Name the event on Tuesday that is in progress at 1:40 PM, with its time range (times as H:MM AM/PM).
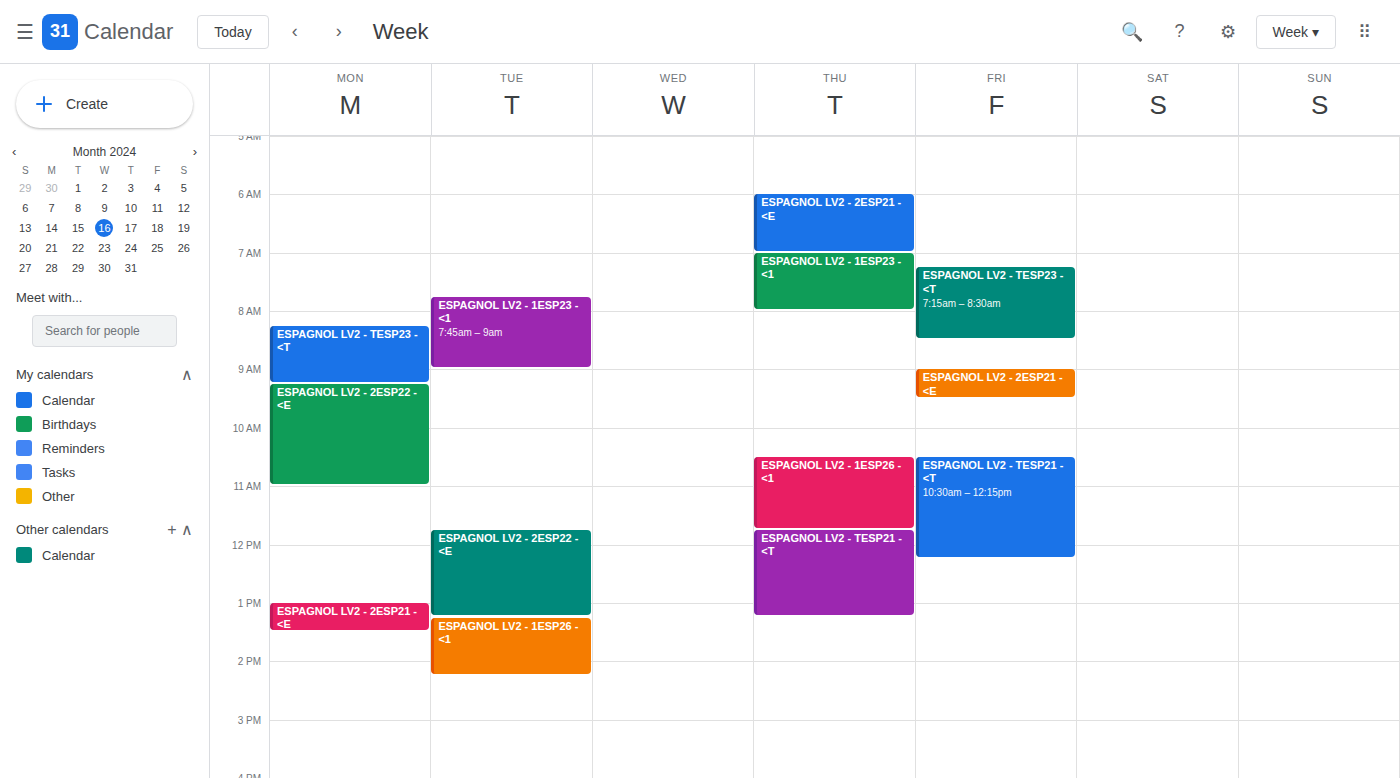
"ESPAGNOL LV2 - 1ESP26 - <1", 1:15 PM to 2:15 PM